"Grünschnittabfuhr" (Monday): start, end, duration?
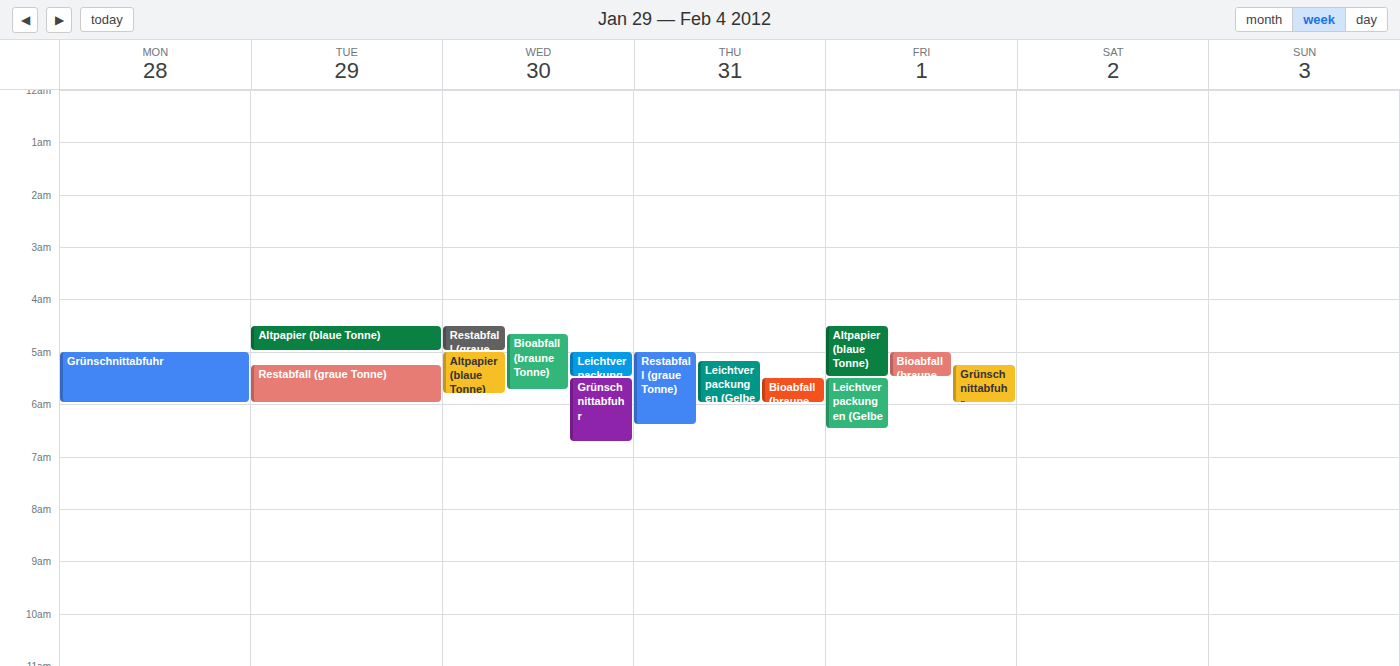
5:00 AM to 6:00 AM, 1 hour